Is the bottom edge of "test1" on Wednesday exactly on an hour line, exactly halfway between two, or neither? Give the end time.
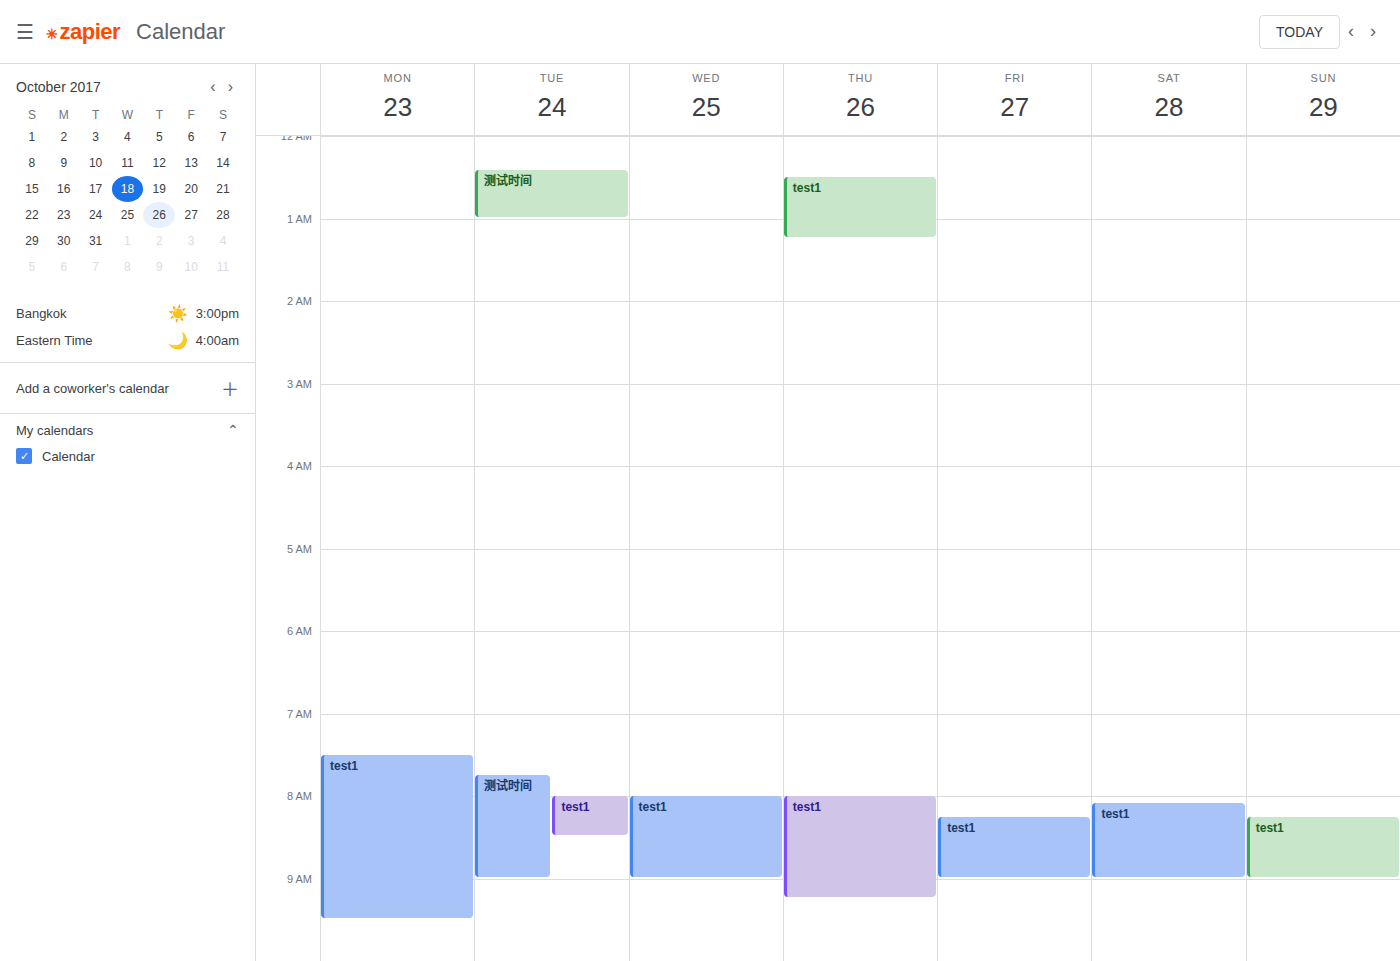
9:00 AM -- exactly on the 9 AM line.